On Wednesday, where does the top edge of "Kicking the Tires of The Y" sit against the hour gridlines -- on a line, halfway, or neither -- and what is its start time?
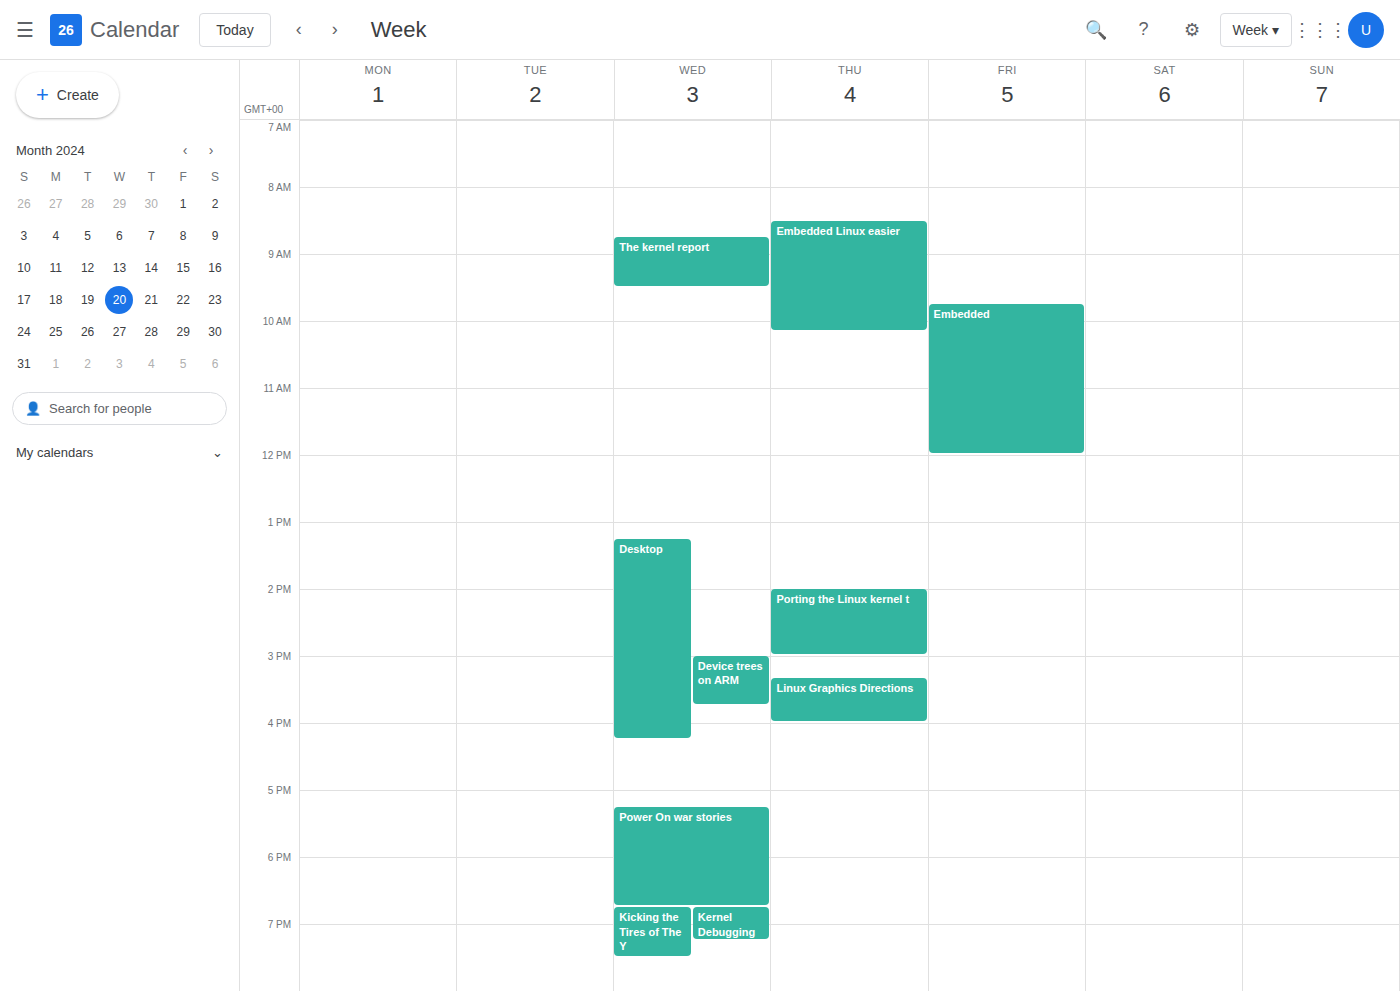
18:45 -- neither: three quarters of the way from the 18:00 line to the 19:00 line.